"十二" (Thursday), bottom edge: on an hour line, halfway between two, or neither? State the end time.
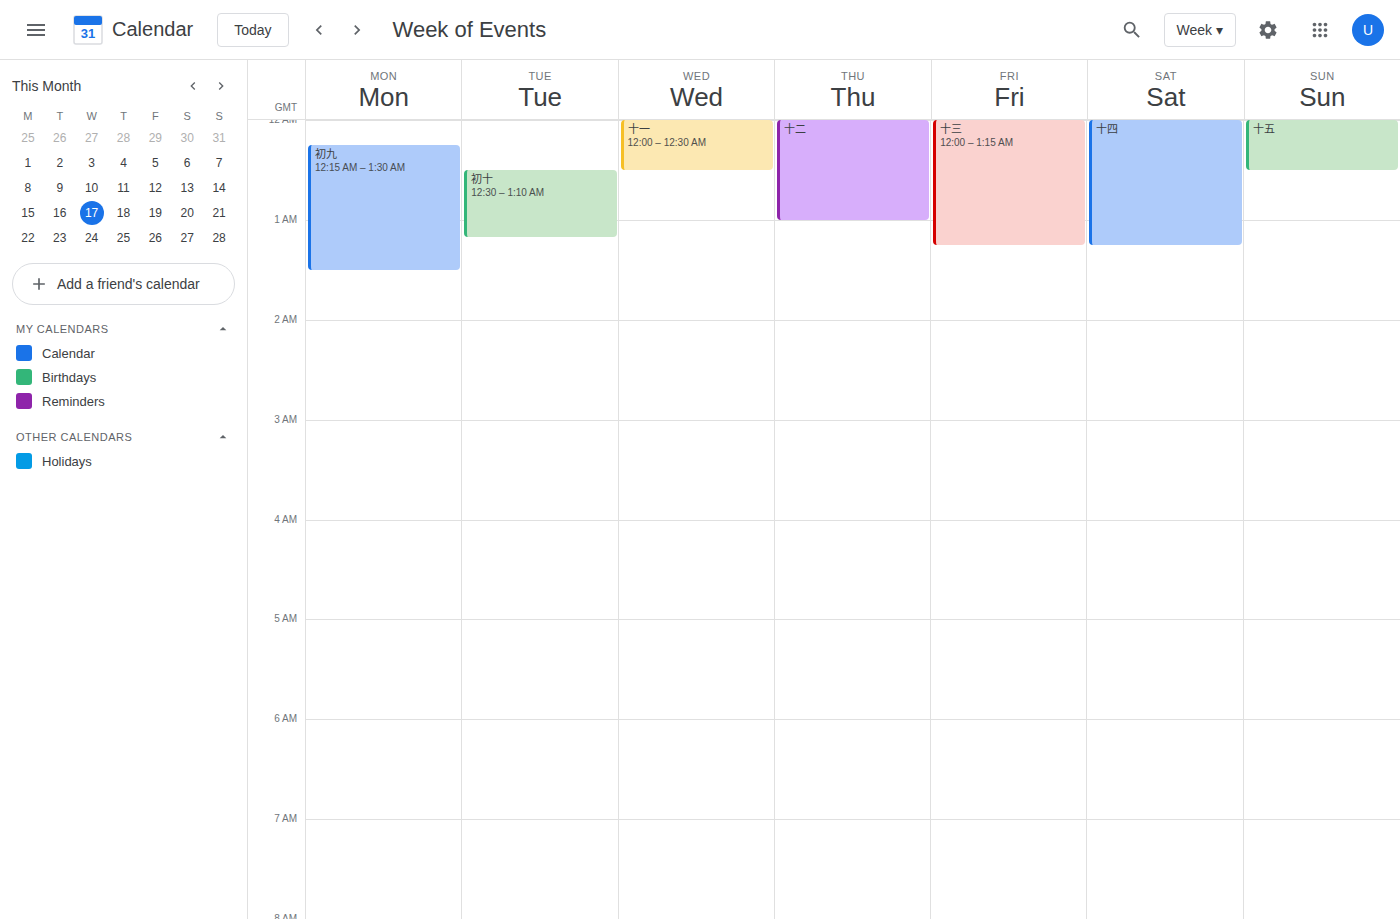
1:00 AM -- exactly on the 1 AM line.